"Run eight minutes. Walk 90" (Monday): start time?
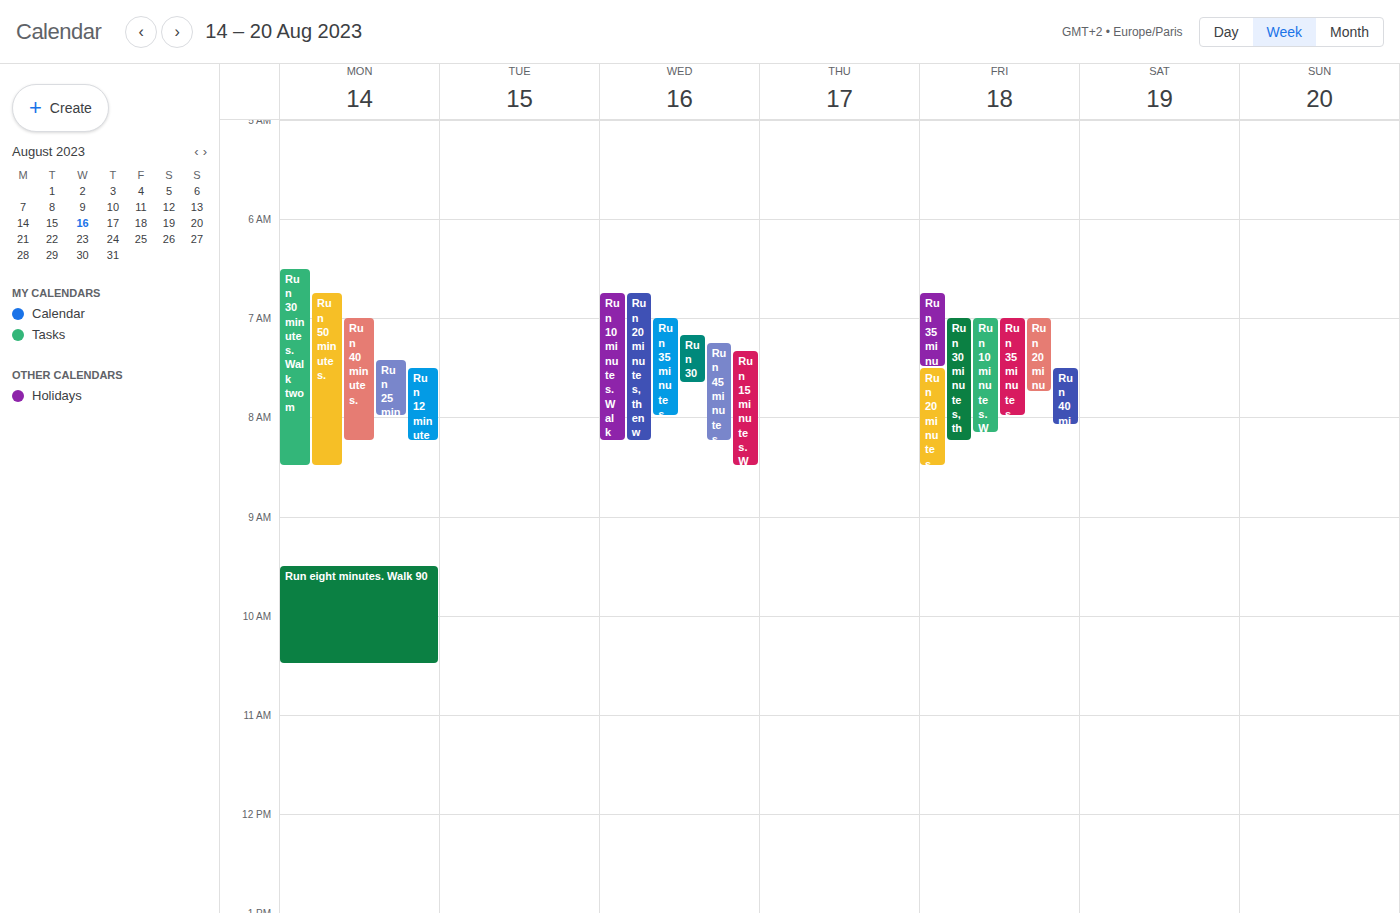
9:30 AM